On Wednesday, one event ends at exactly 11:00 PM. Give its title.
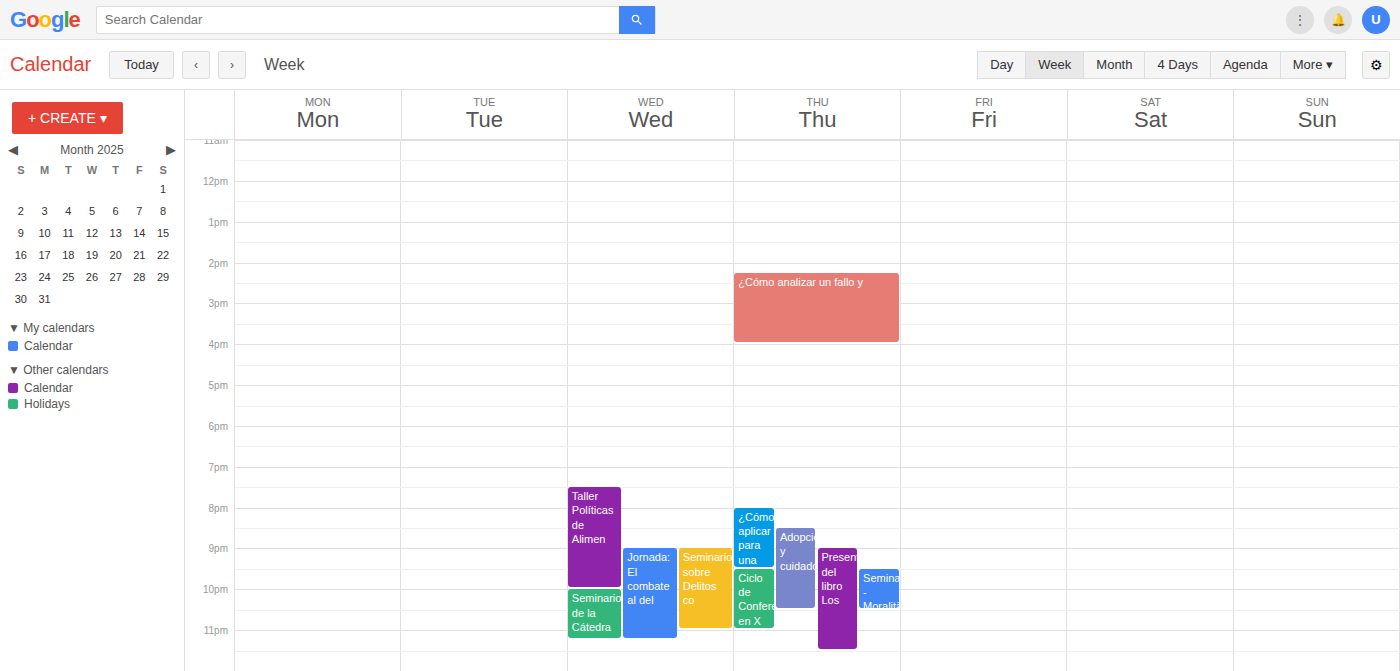
"Seminario sobre Delitos co"